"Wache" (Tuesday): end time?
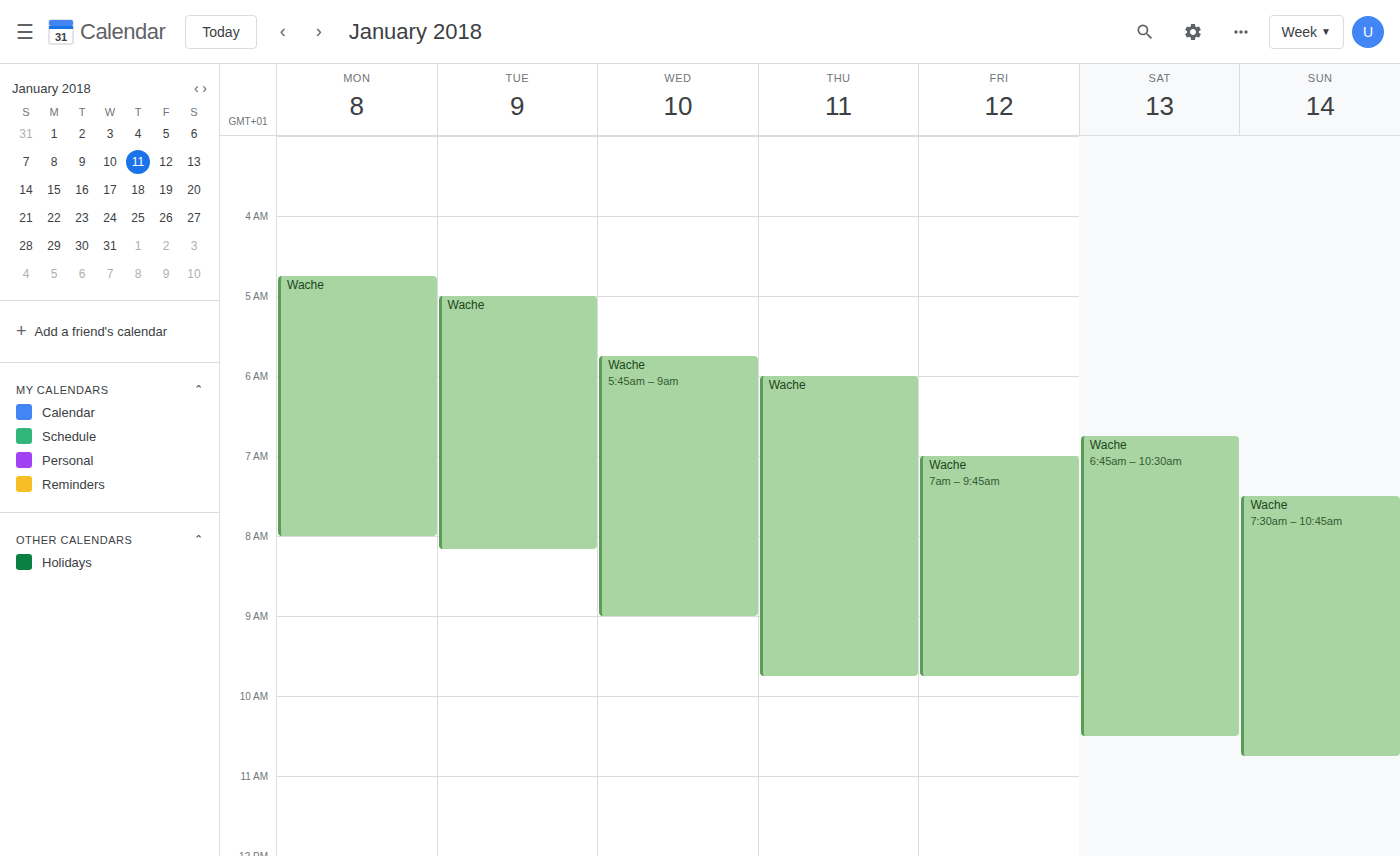
8:10 AM